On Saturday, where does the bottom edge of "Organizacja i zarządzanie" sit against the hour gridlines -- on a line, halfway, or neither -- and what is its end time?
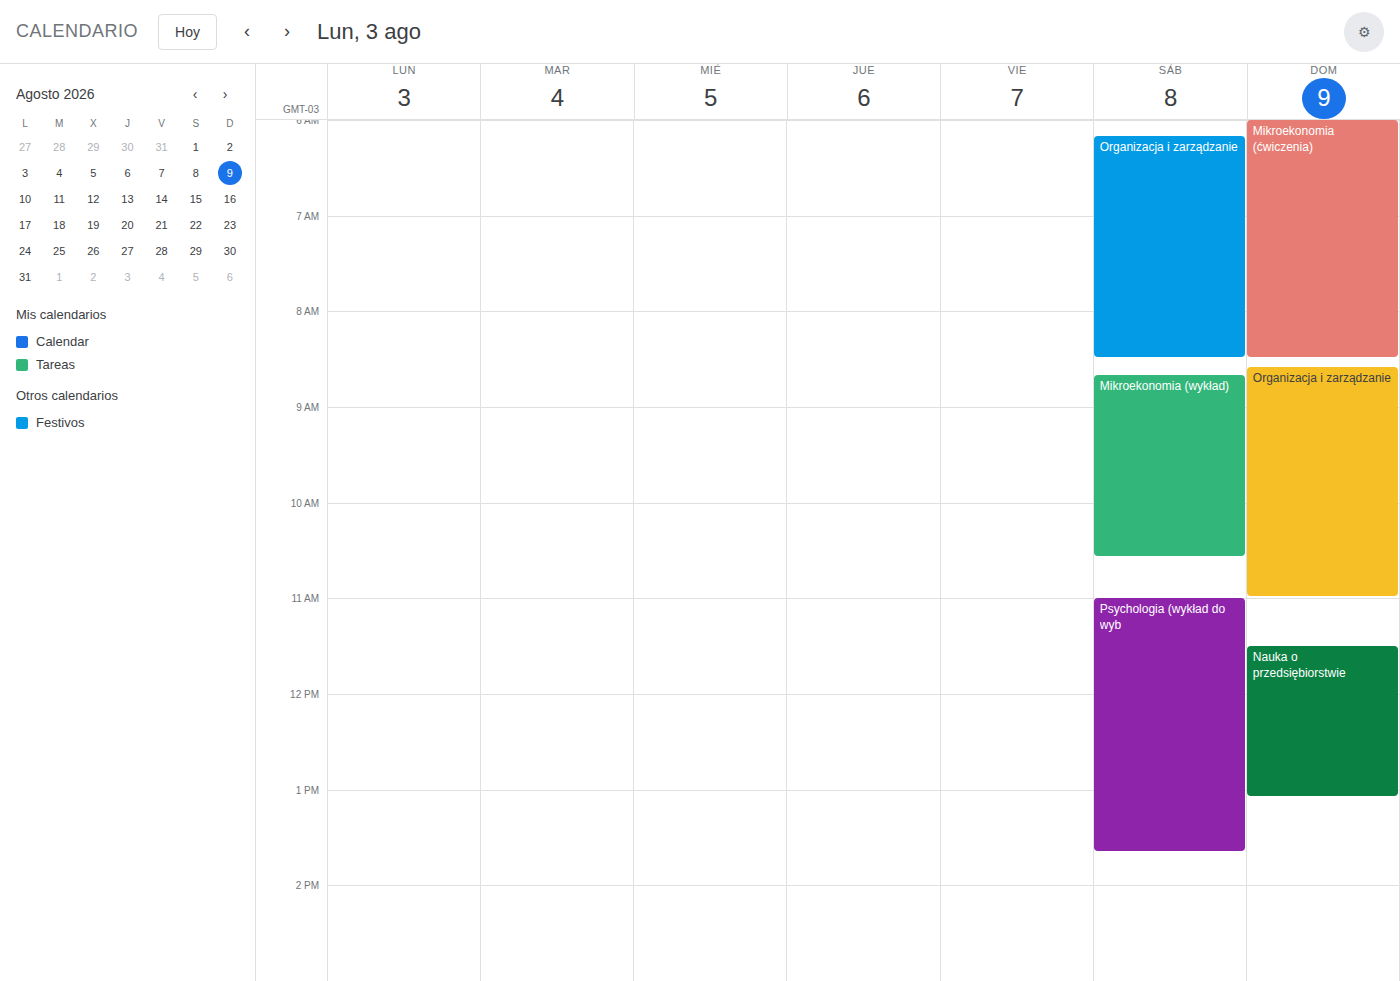
08:30 -- halfway between the 08:00 and 09:00 lines.